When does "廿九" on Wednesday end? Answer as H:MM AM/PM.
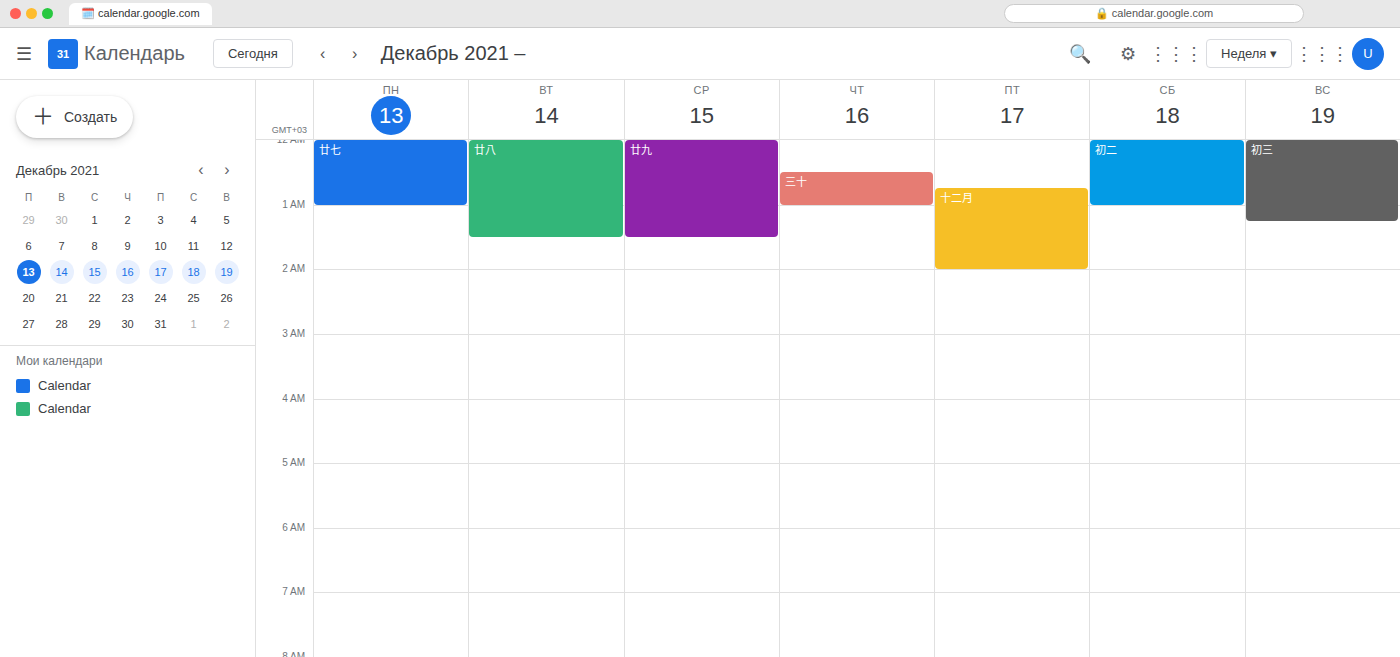
1:30 AM